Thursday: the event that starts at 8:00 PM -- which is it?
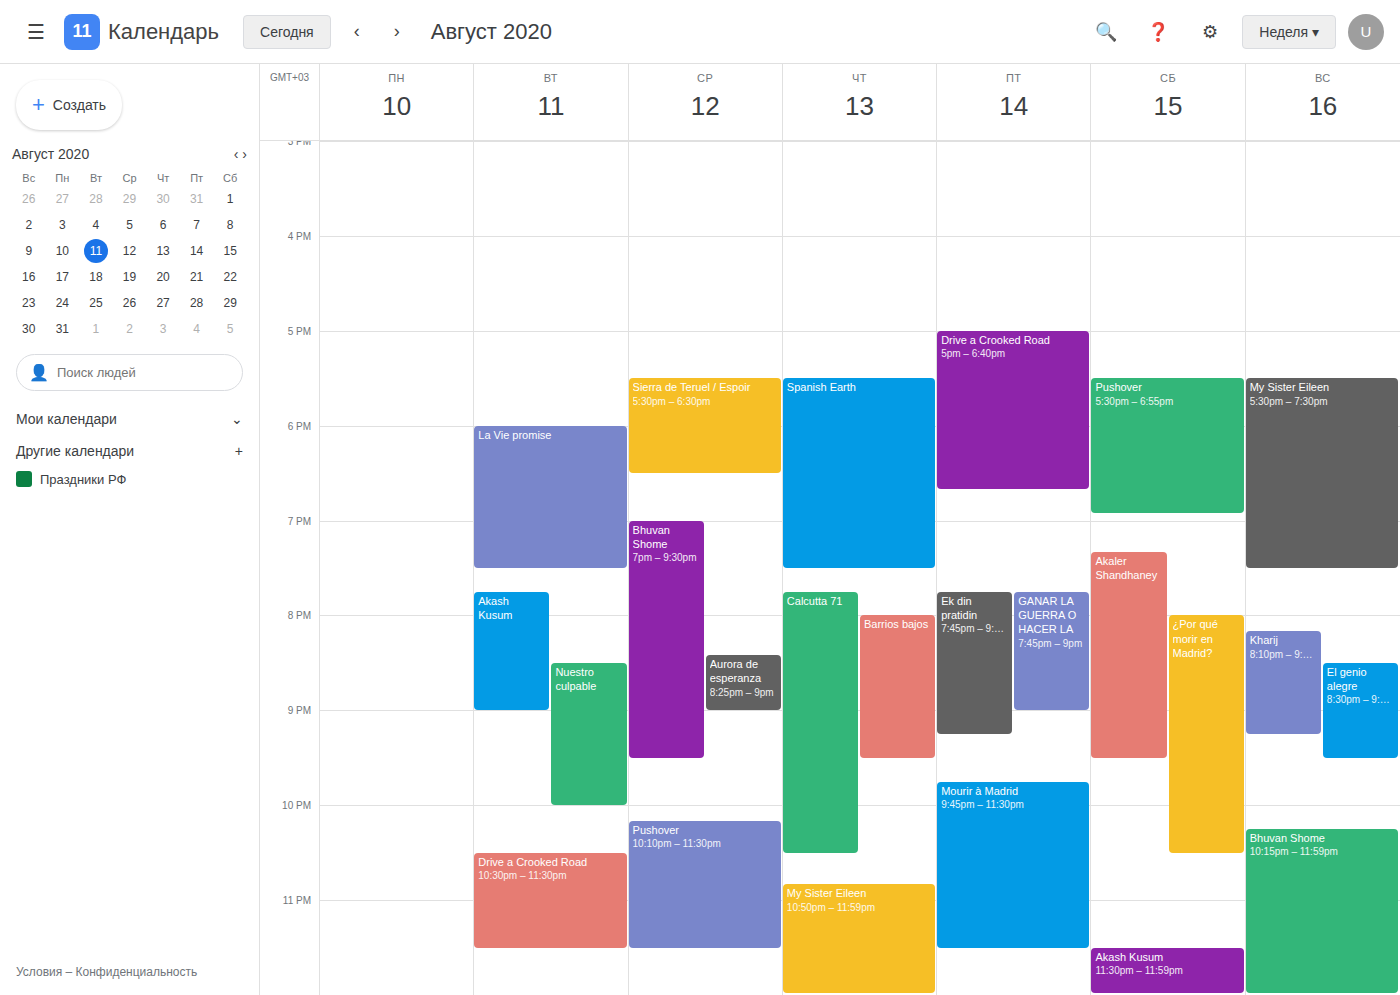
"Barrios bajos"